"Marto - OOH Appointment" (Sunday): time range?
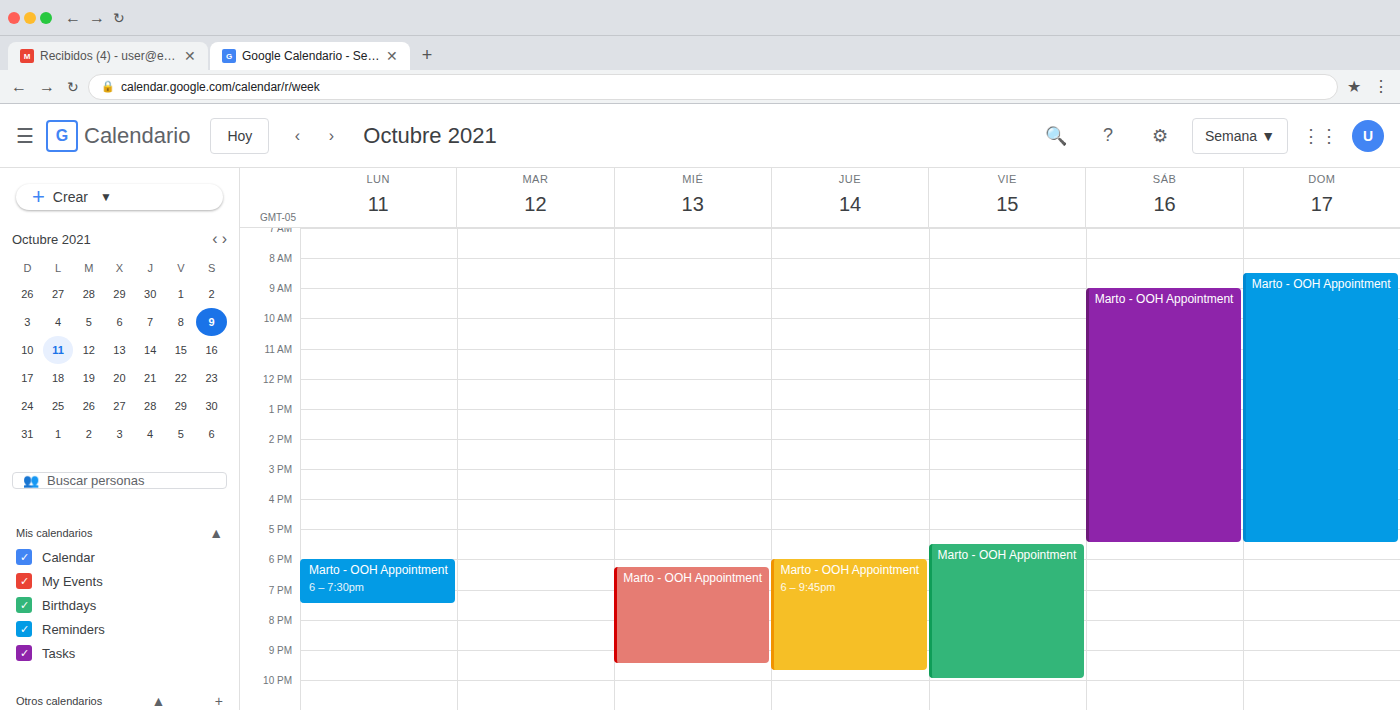
8:30 AM to 5:30 PM